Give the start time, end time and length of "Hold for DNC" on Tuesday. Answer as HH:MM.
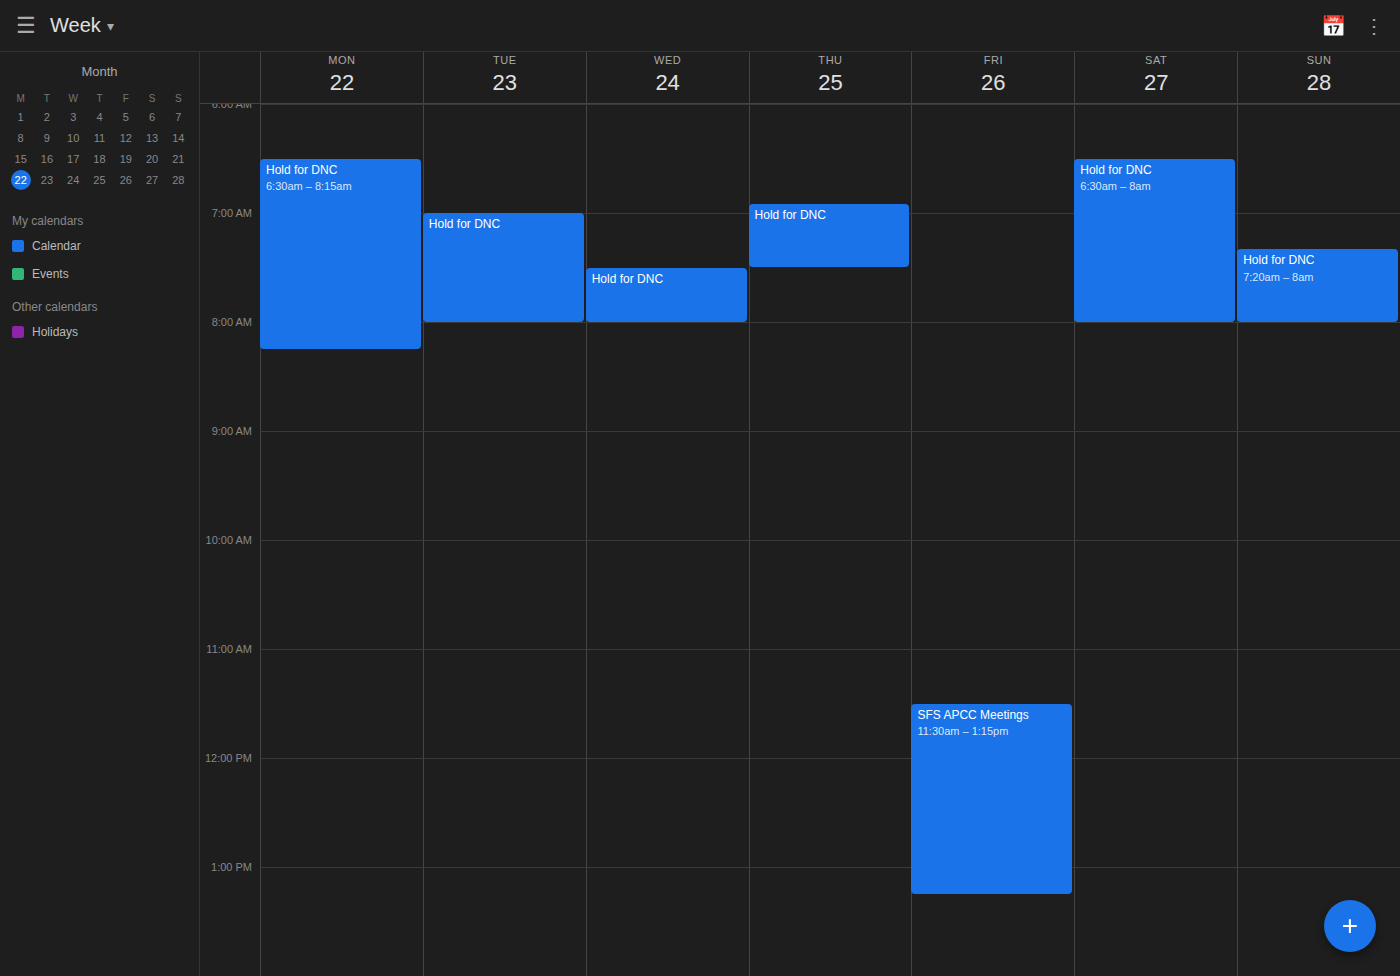
07:00 to 08:00, 1 hour